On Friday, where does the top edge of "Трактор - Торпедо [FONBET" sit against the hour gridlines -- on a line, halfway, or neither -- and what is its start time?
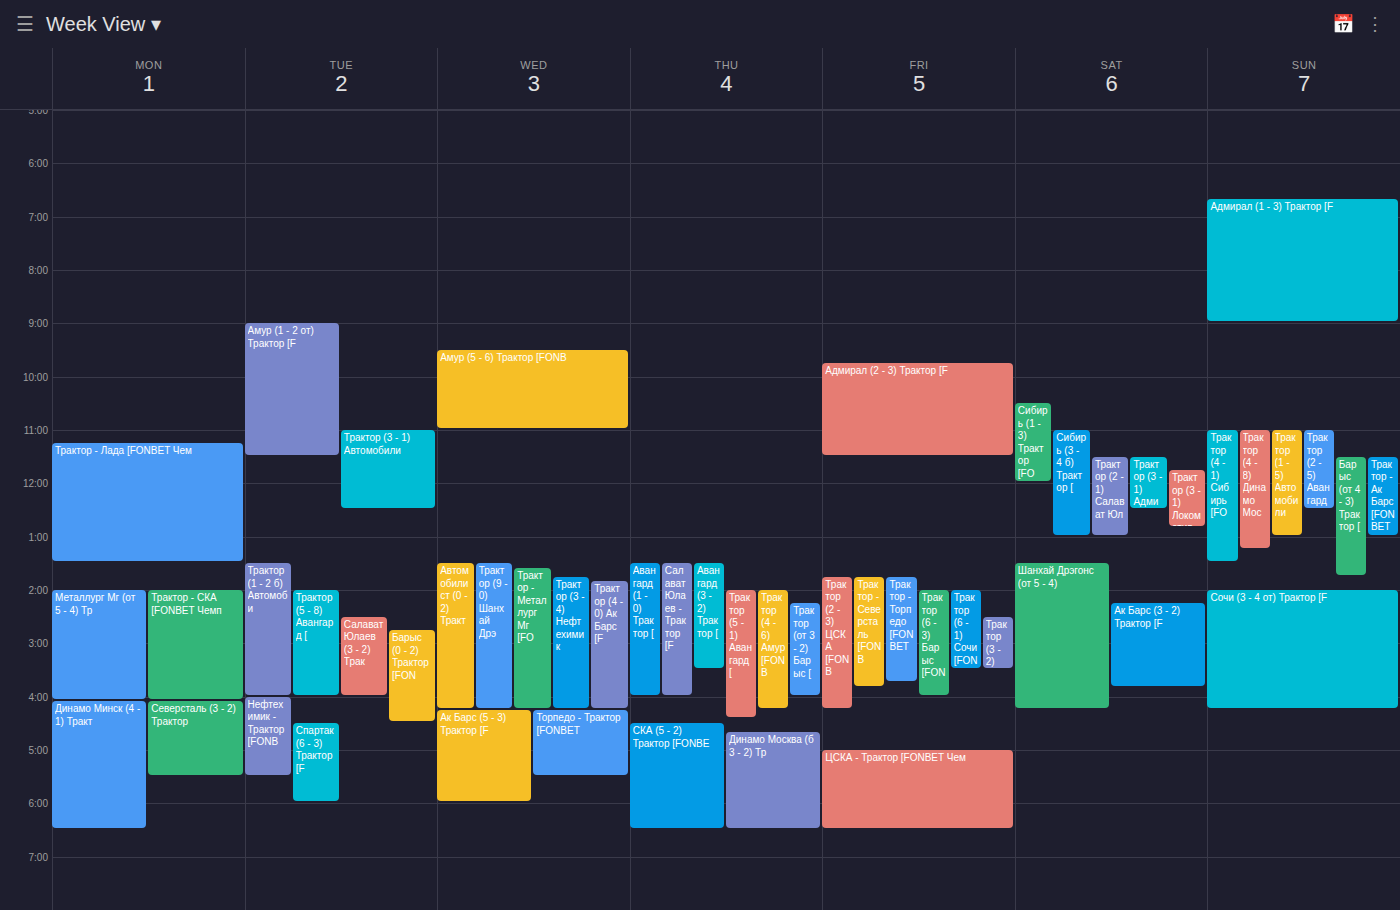
1:45 PM -- neither: three quarters of the way from the 1 PM line to the 2 PM line.